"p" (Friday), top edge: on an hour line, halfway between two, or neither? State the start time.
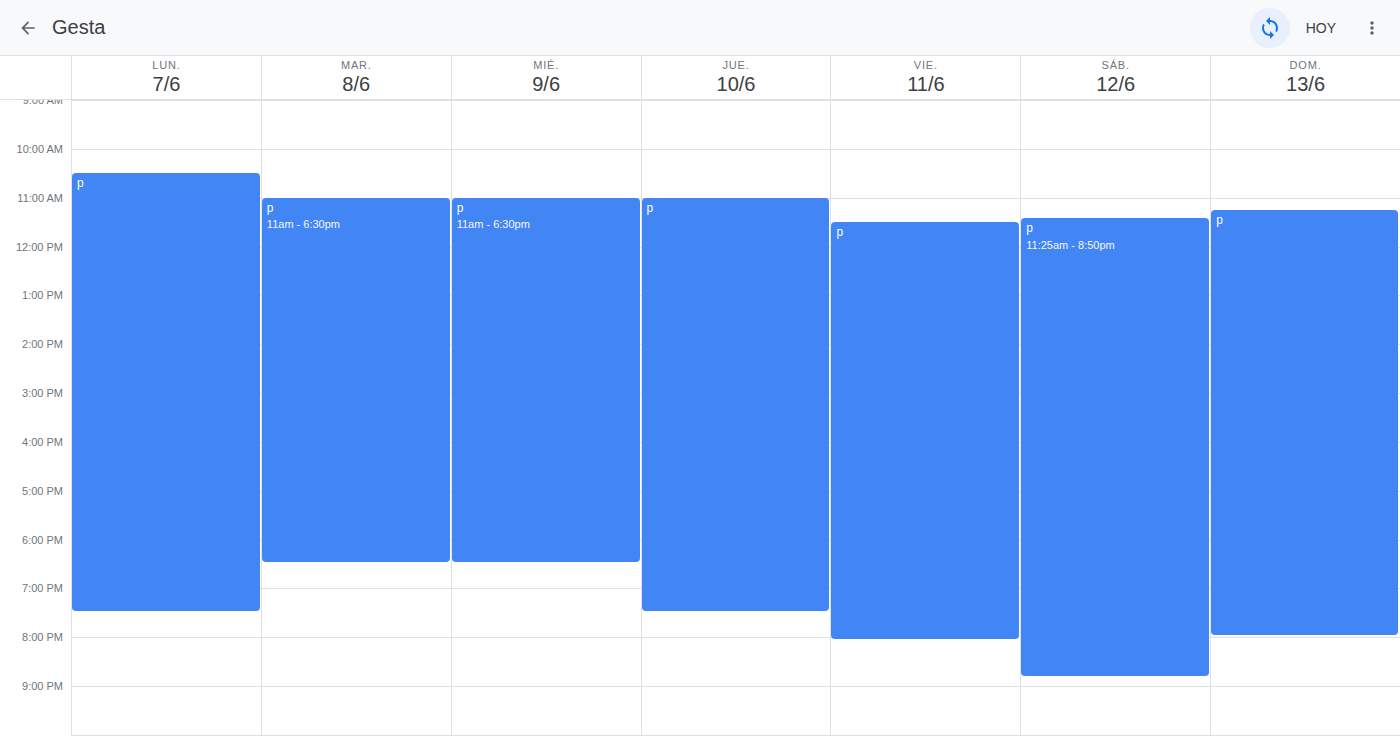
11:30 AM -- halfway between the 11 AM and 12 PM lines.